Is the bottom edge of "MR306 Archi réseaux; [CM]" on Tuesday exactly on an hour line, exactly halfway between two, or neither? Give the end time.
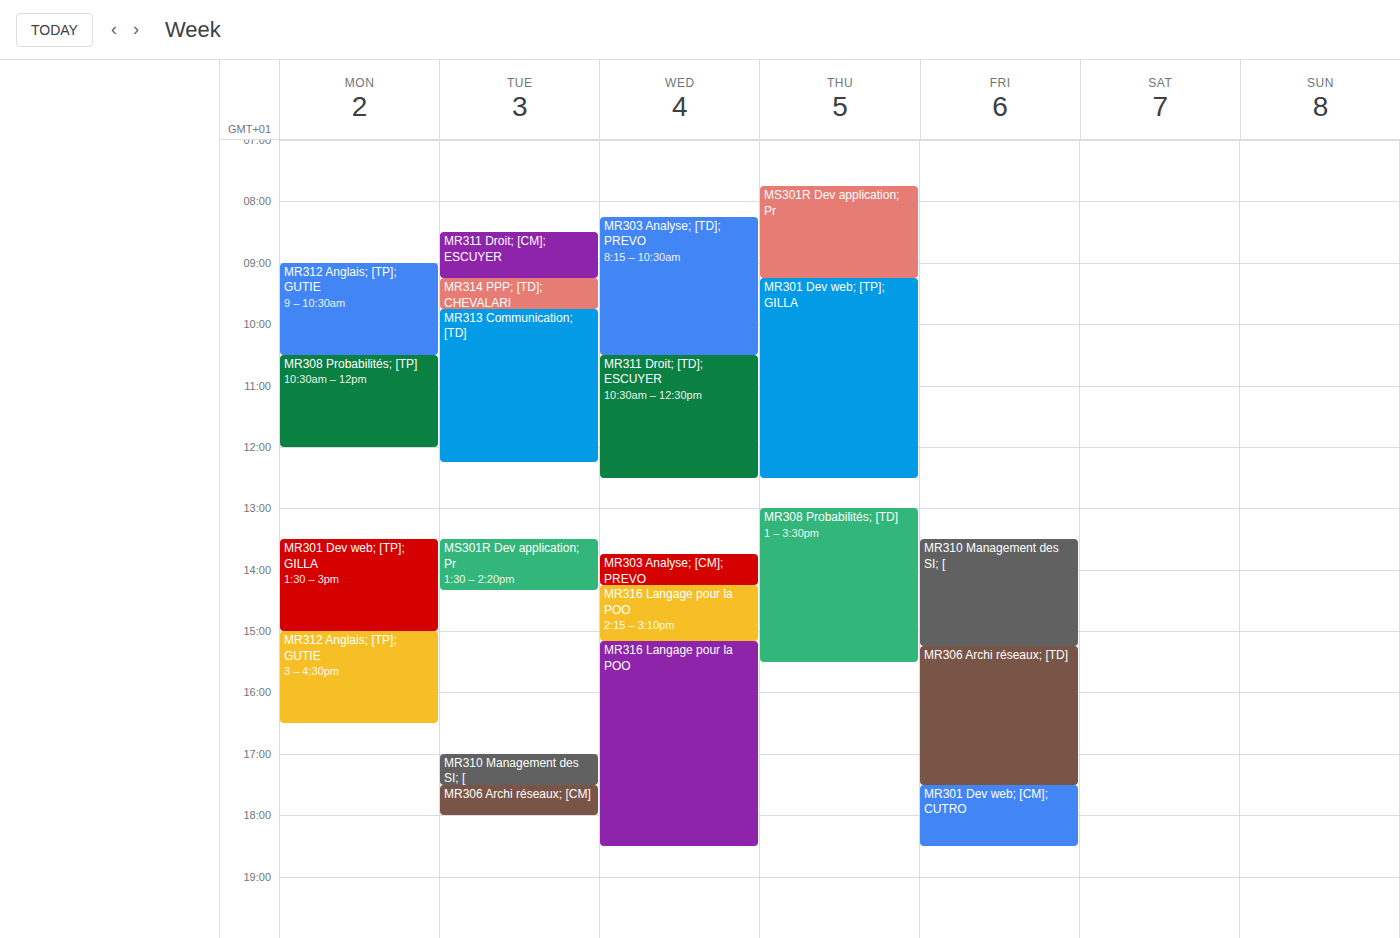
6:00 PM -- exactly on the 6 PM line.